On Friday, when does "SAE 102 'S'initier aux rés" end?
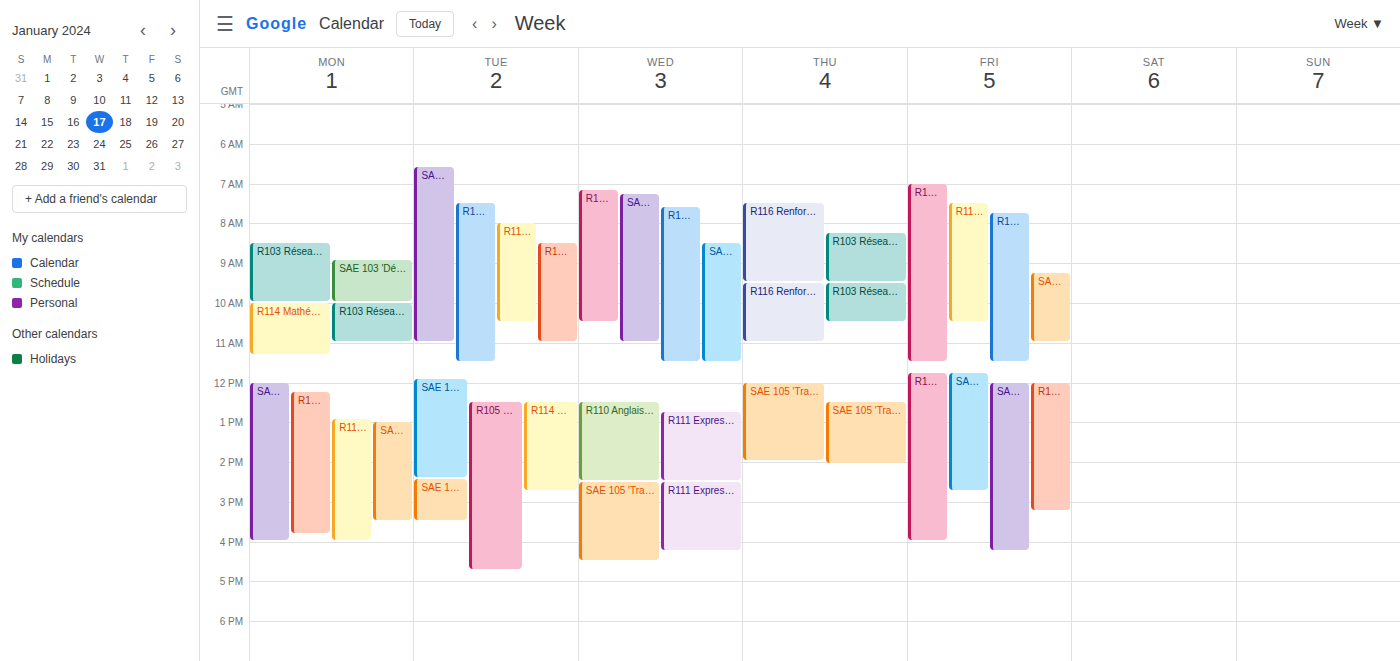
4:15 PM